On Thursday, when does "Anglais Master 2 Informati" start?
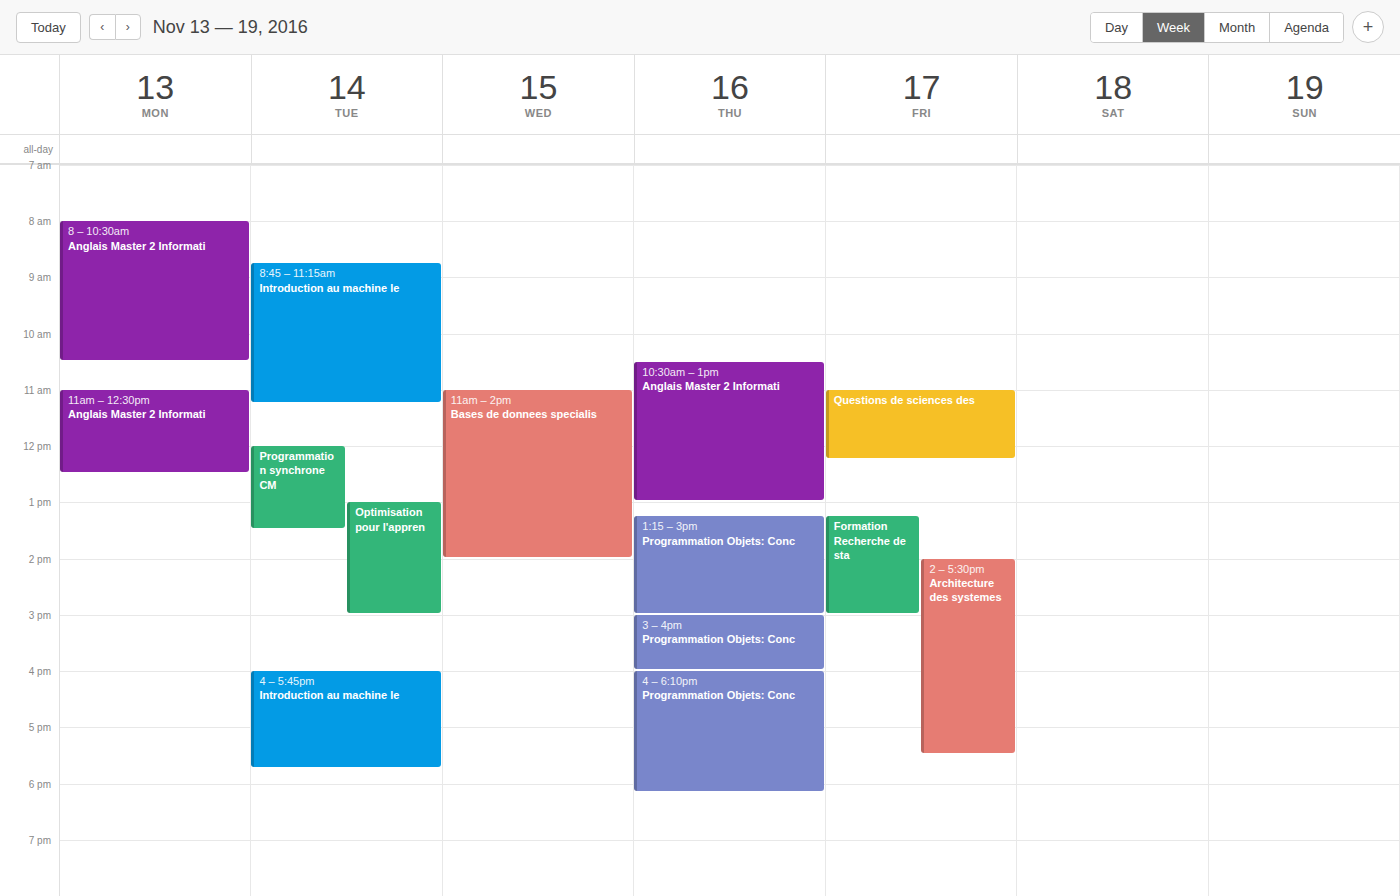
10:30 AM